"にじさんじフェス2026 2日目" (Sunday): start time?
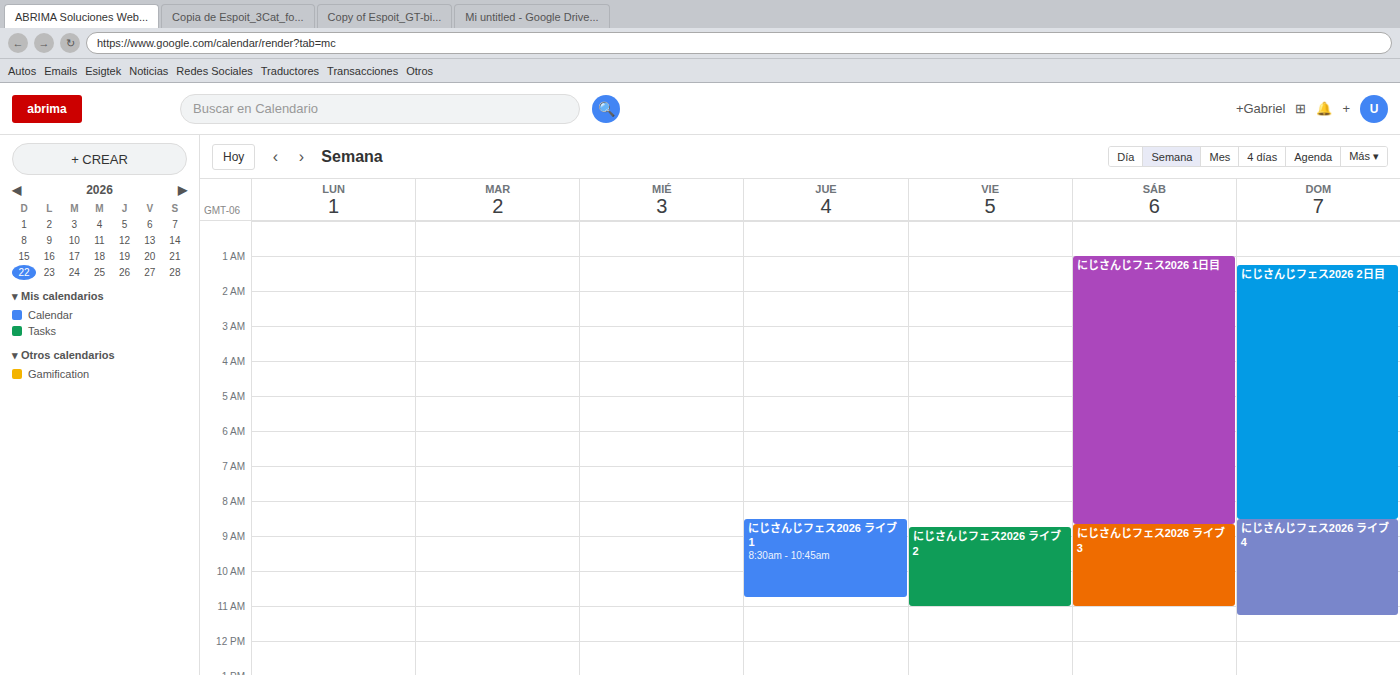
1:15 AM